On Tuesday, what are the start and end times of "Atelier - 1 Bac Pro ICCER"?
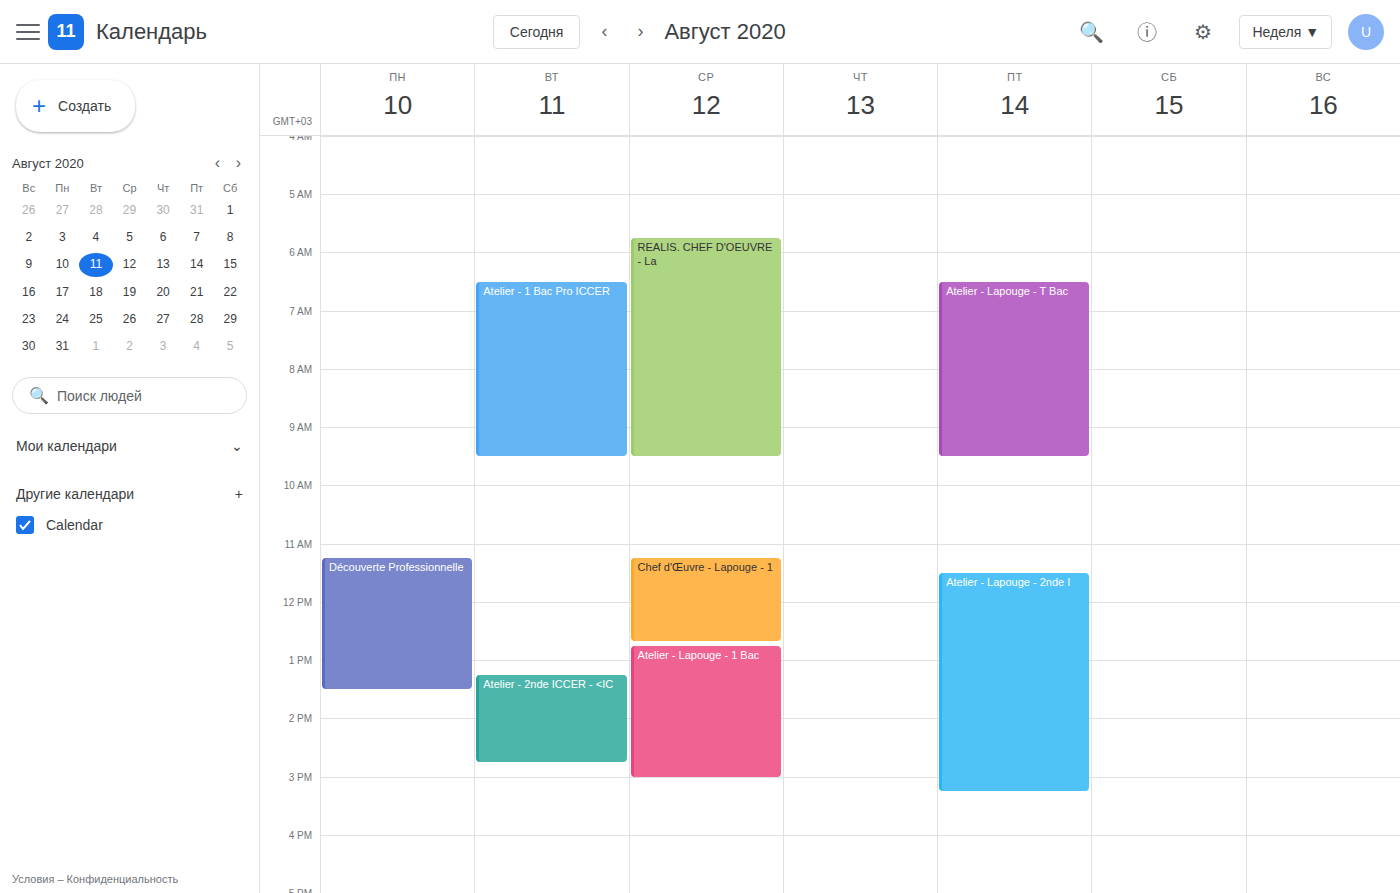
06:30 to 09:30